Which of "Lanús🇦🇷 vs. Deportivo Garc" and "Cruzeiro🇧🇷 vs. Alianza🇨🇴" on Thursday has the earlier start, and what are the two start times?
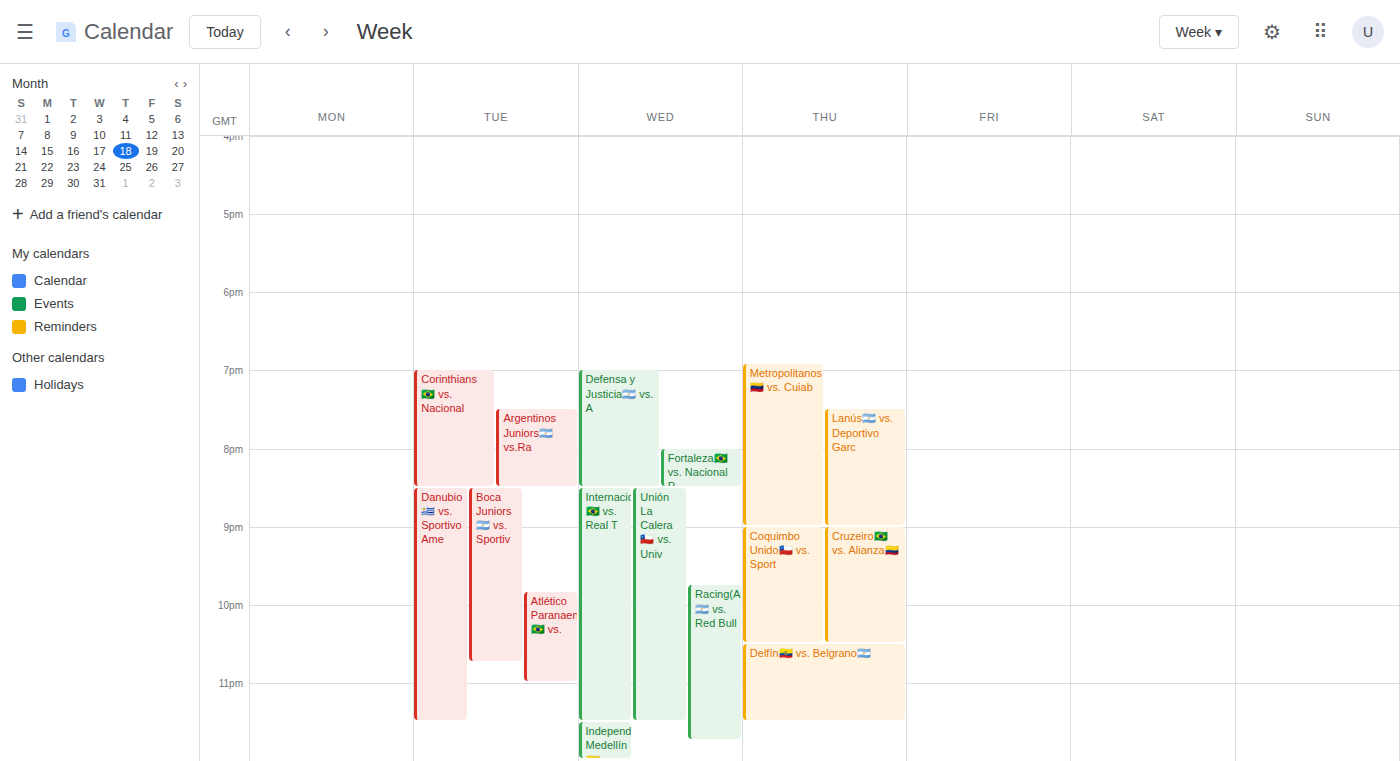
"Lanús🇦🇷 vs. Deportivo Garc" 7:30 PM; "Cruzeiro🇧🇷 vs. Alianza🇨🇴" 9:00 PM.